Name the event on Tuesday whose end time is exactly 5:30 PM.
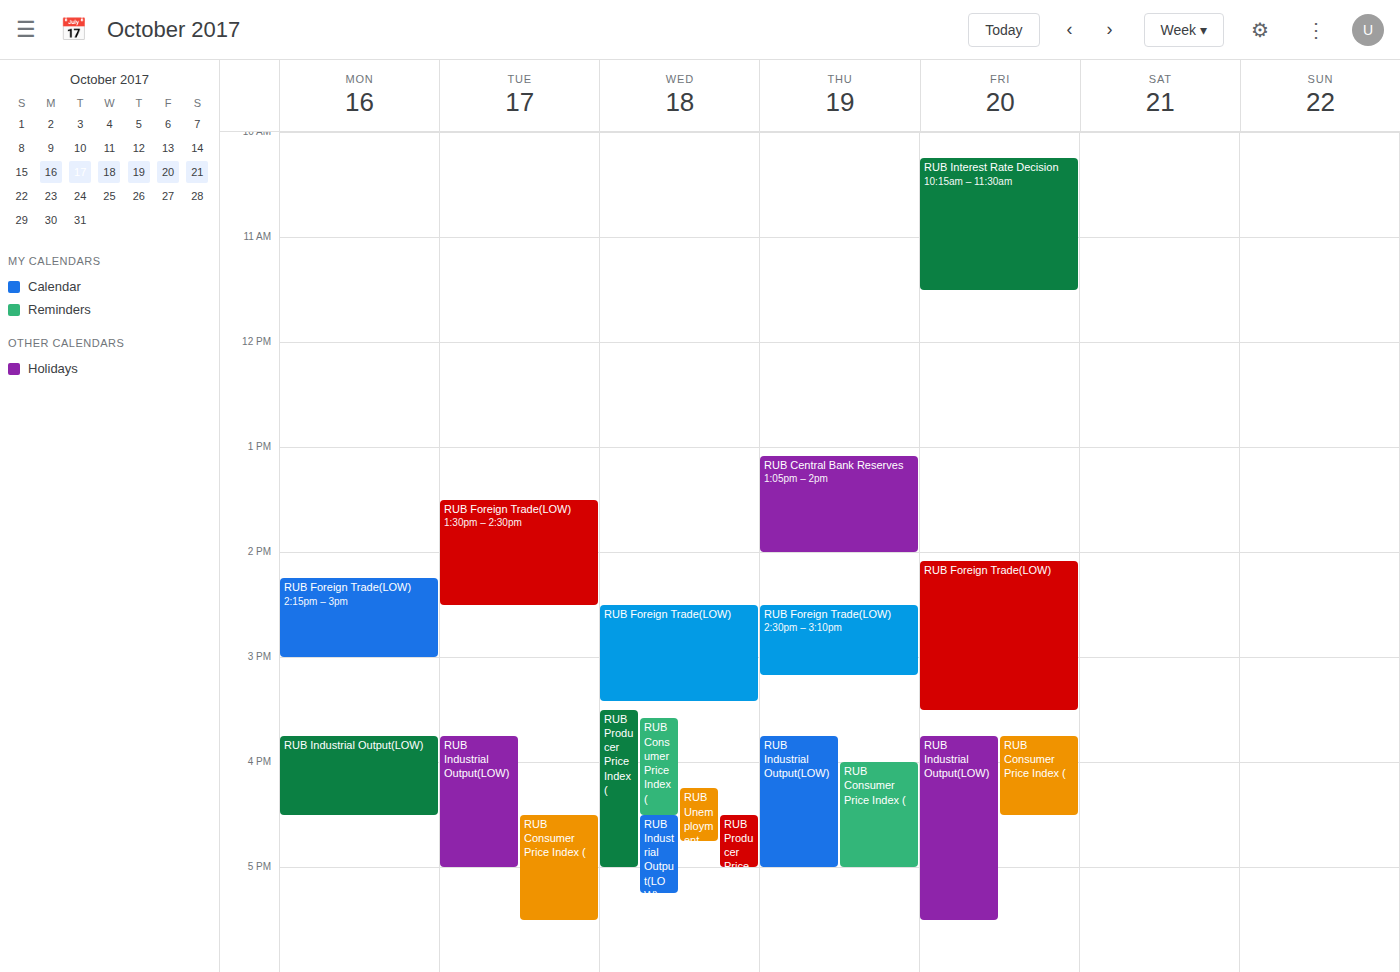
"RUB Consumer Price Index ("